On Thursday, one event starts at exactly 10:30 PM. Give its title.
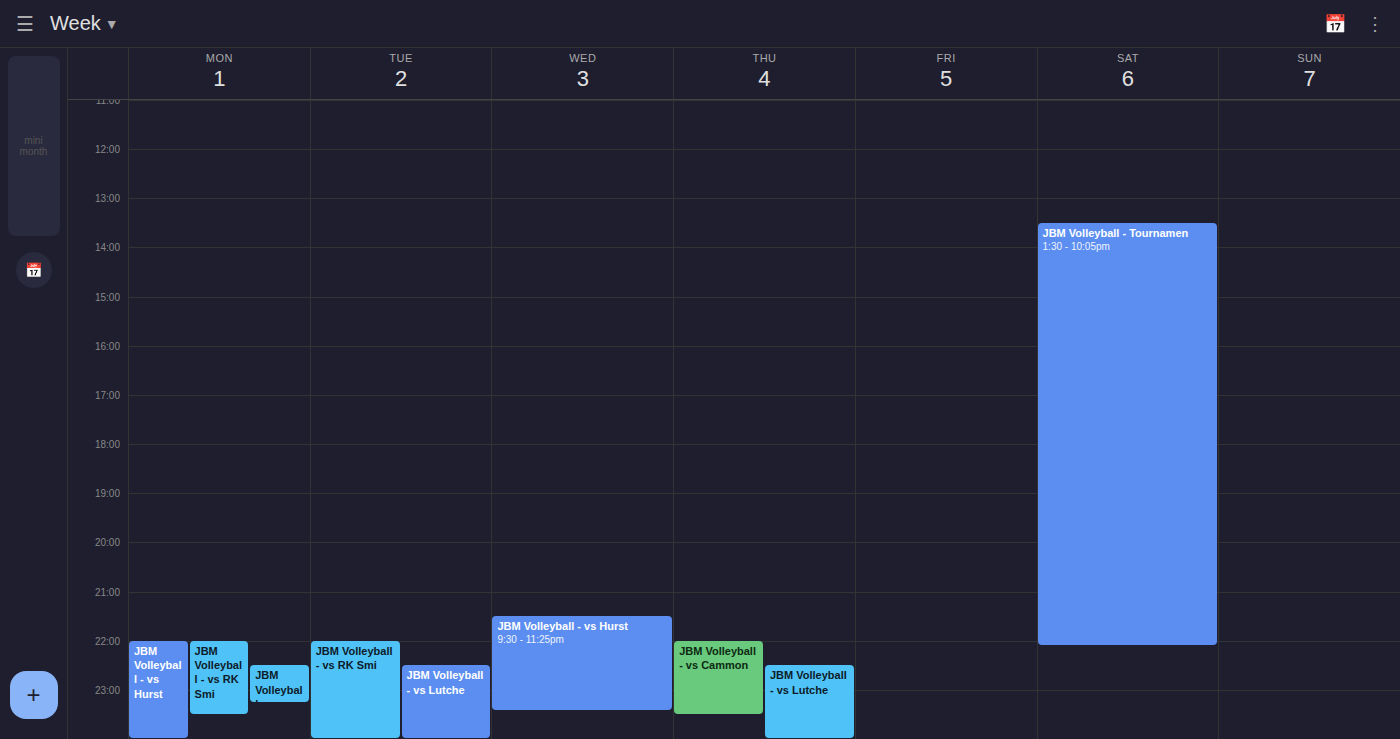
"JBM Volleyball - vs Lutche"